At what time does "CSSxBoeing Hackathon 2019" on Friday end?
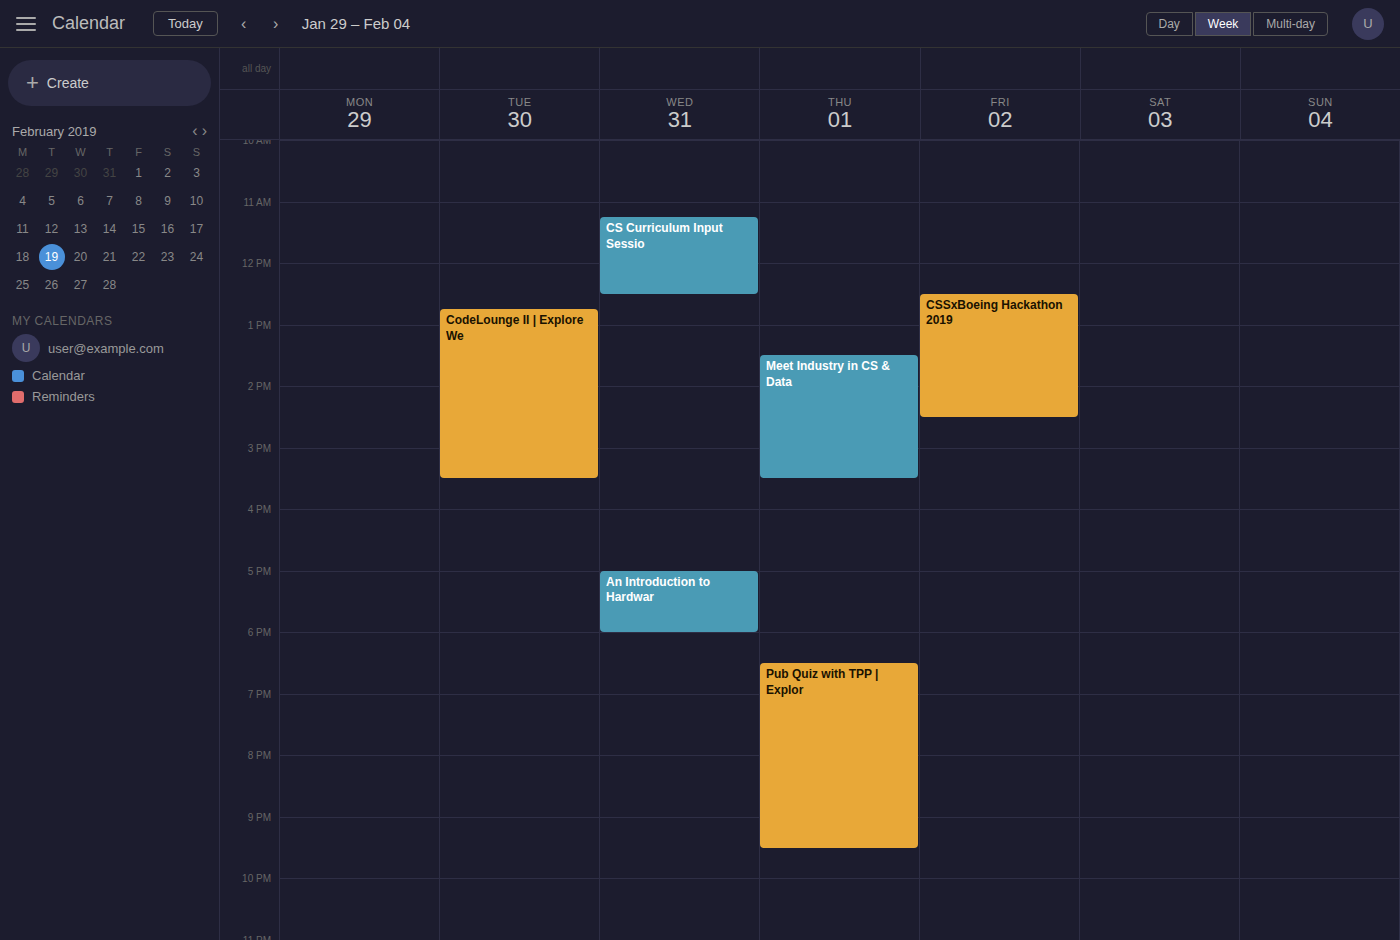
2:30 PM